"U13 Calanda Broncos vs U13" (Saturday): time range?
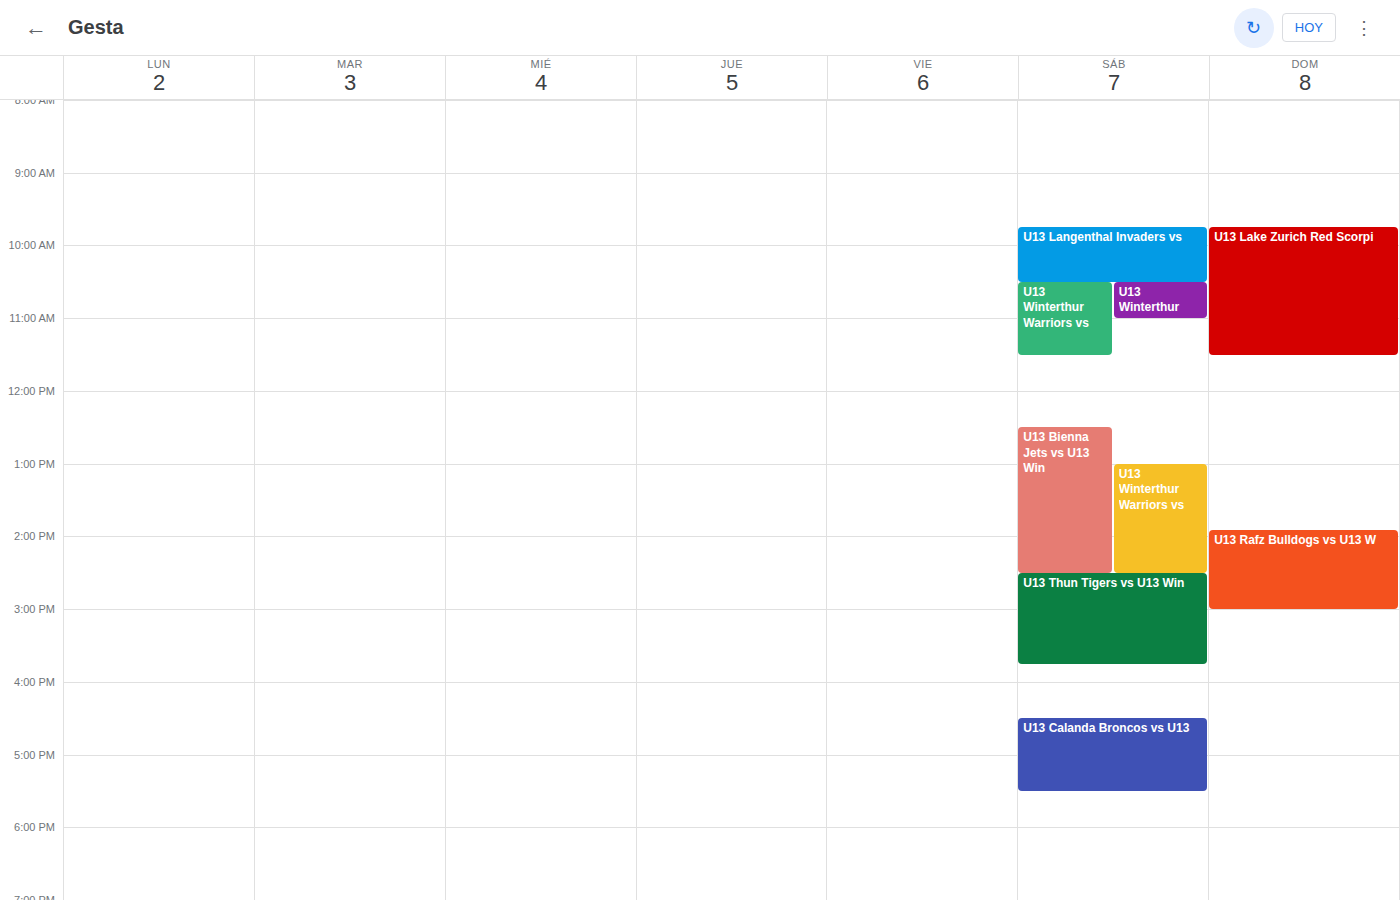
4:30 PM to 5:30 PM